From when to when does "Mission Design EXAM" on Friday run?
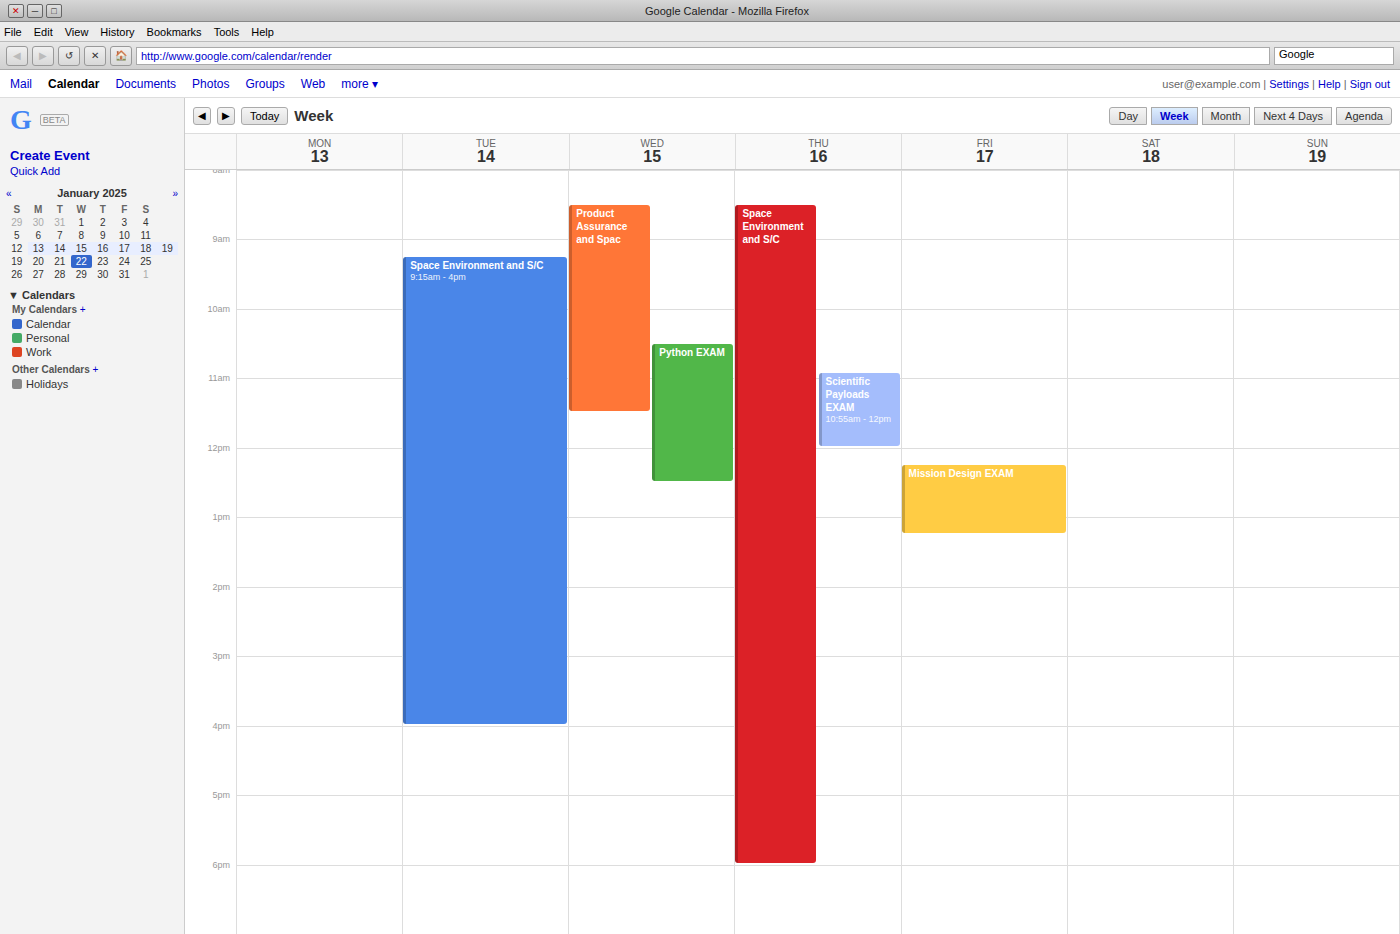
12:15 to 13:15